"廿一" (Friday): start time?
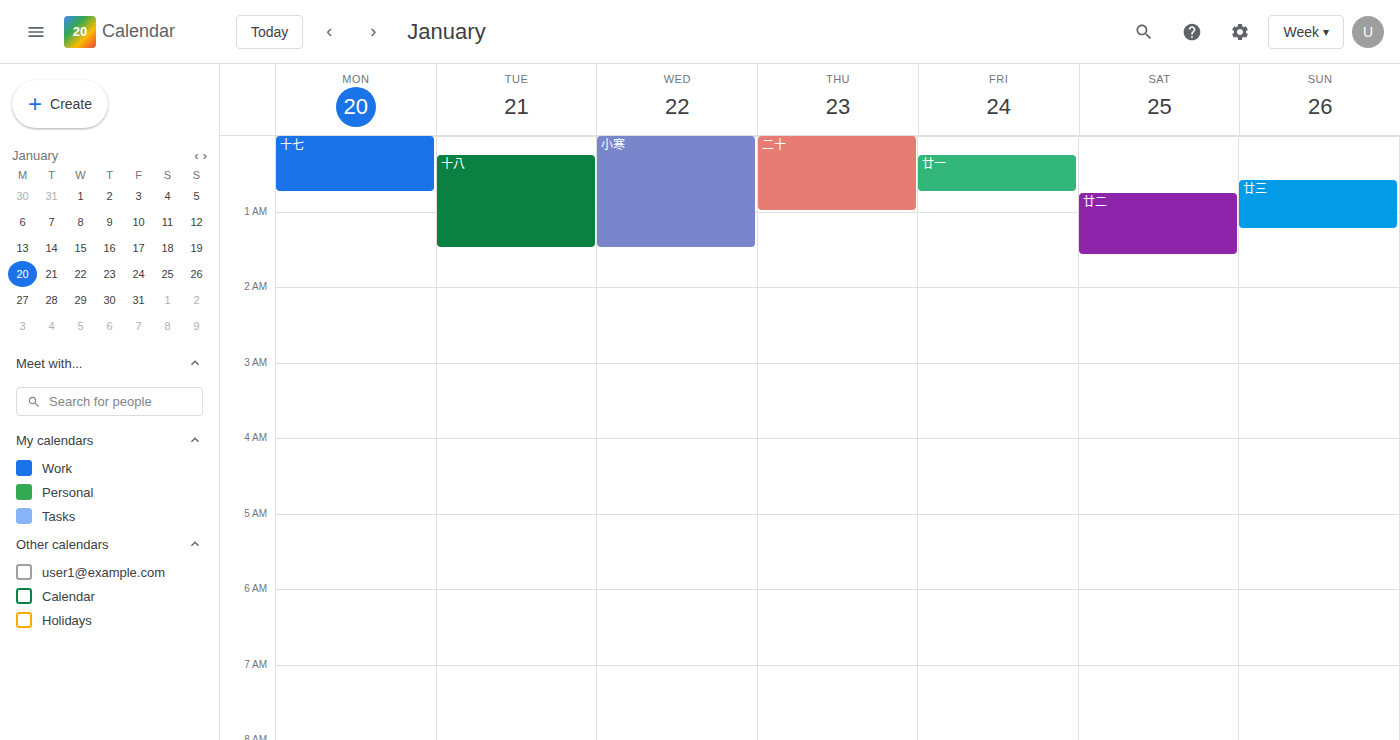
12:15 AM